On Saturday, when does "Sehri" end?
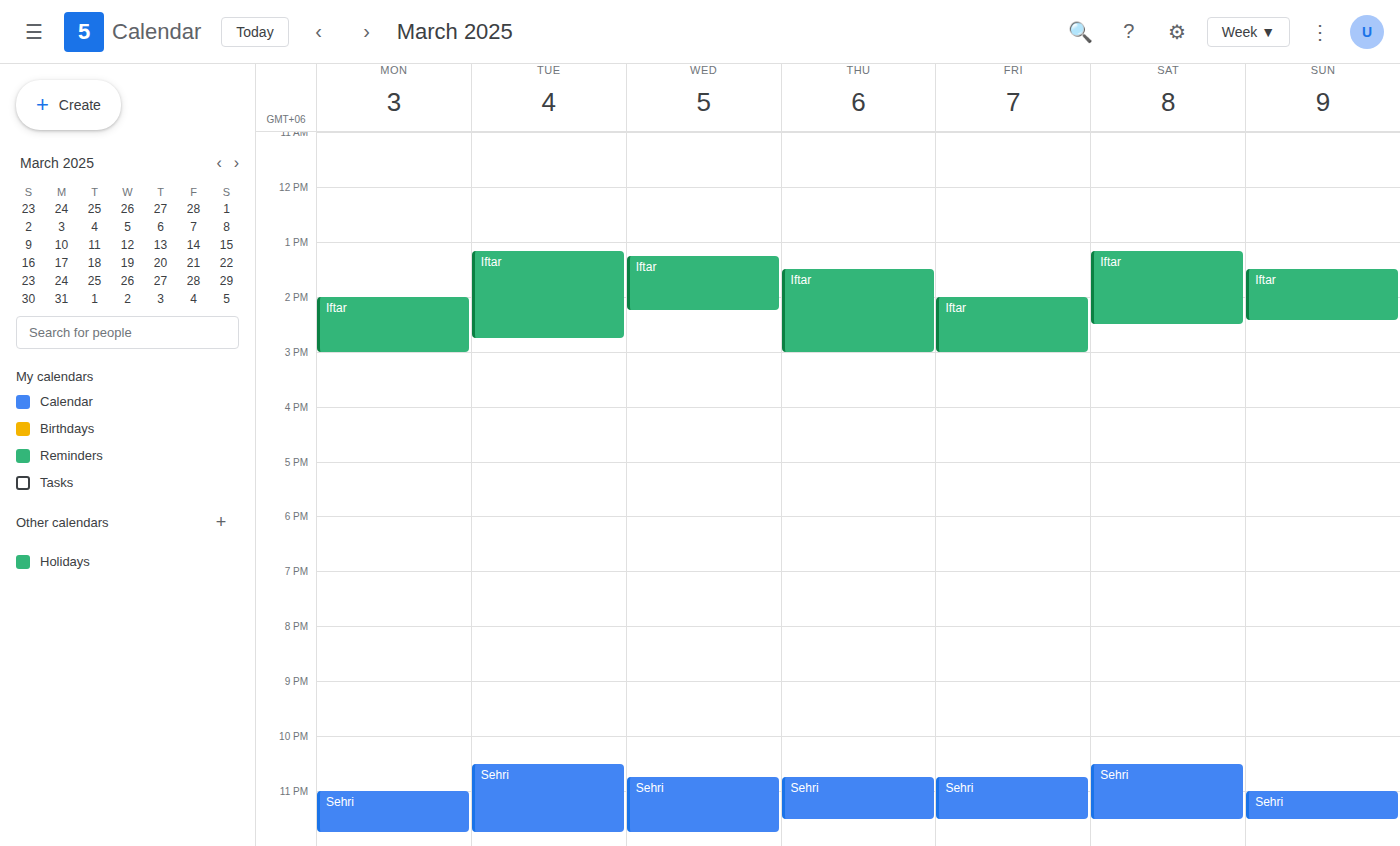
11:30 PM